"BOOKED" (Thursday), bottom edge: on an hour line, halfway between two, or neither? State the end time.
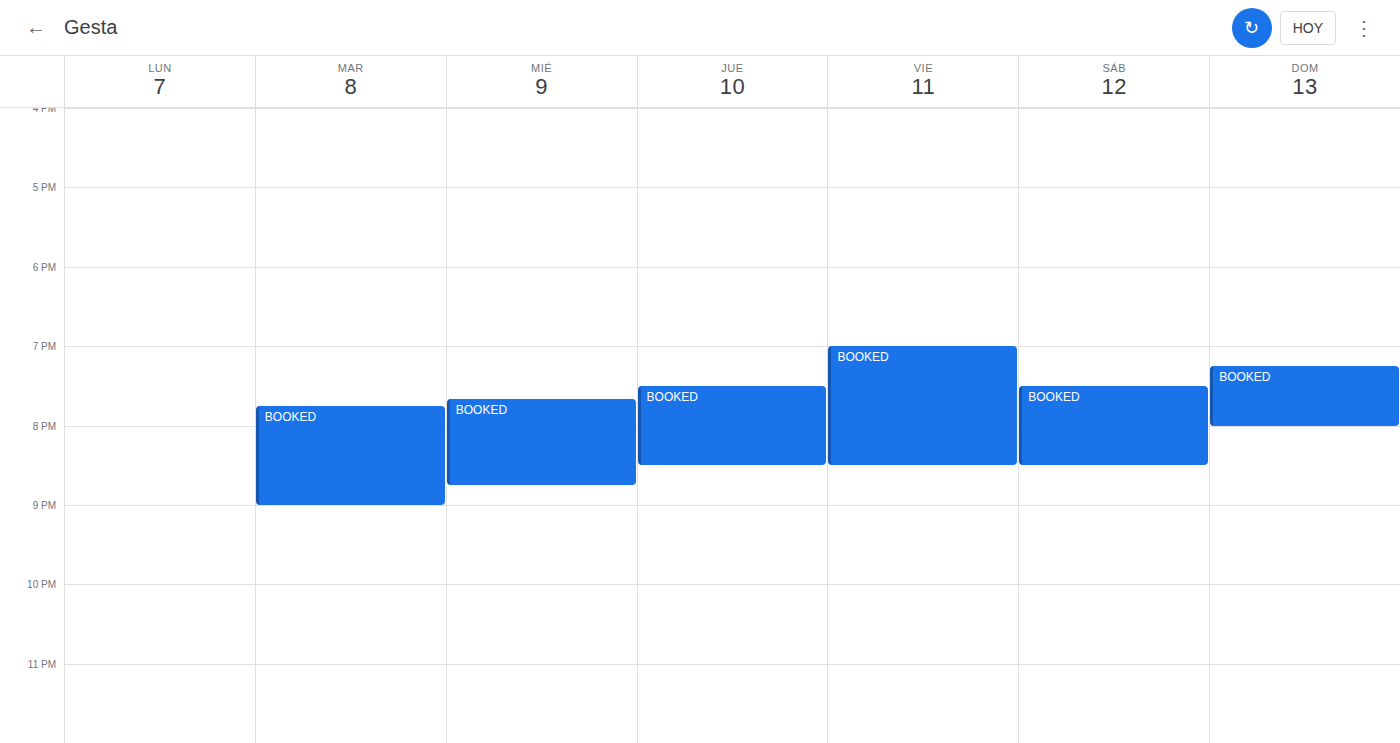
8:30 PM -- halfway between the 8 PM and 9 PM lines.